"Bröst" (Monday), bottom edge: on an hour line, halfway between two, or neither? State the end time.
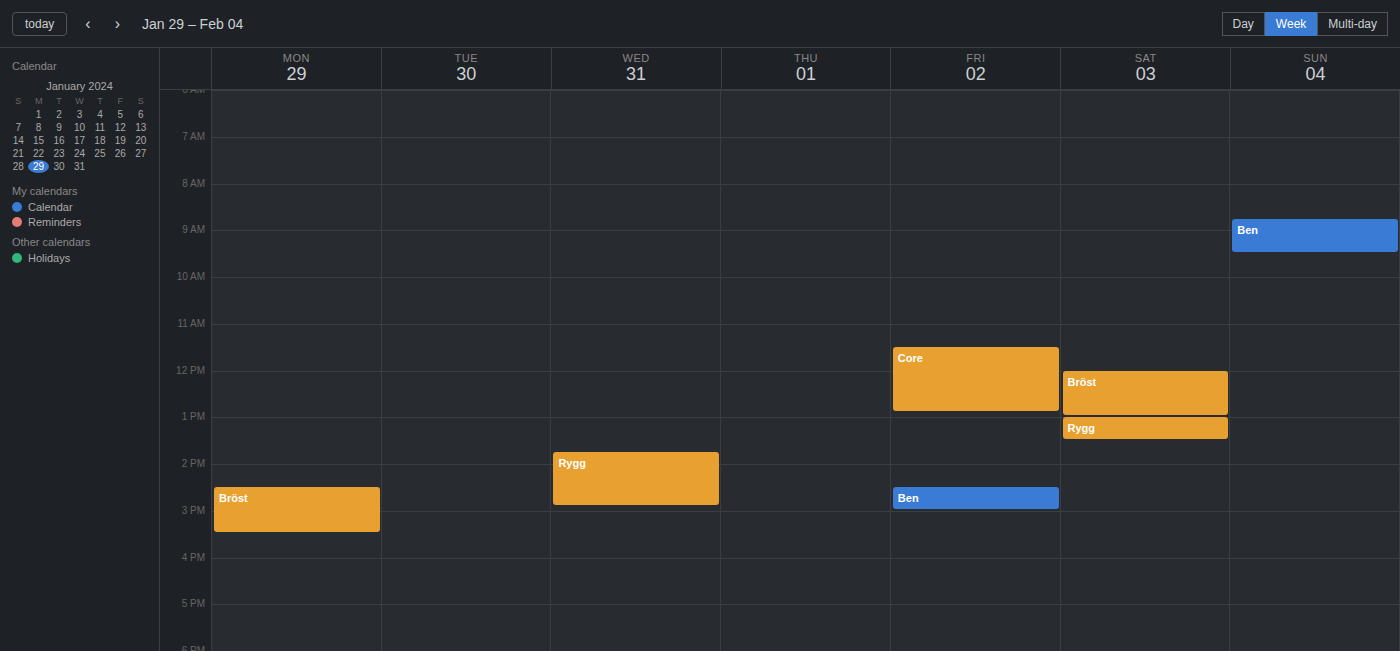
3:30 PM -- halfway between the 3 PM and 4 PM lines.